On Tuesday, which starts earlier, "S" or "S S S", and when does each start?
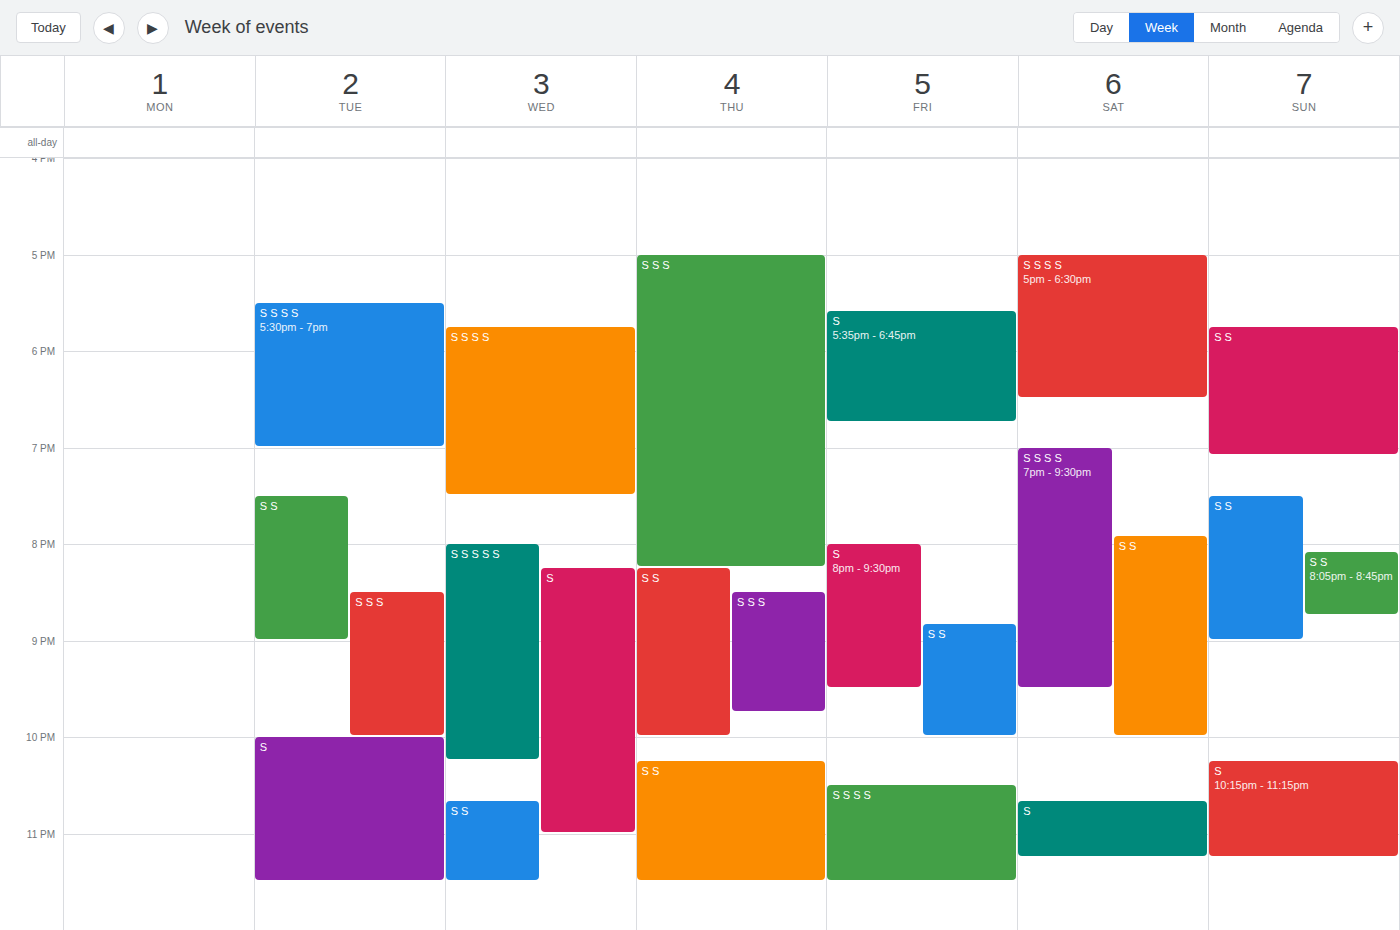
"S S S" 8:30 PM; "S" 10:00 PM.